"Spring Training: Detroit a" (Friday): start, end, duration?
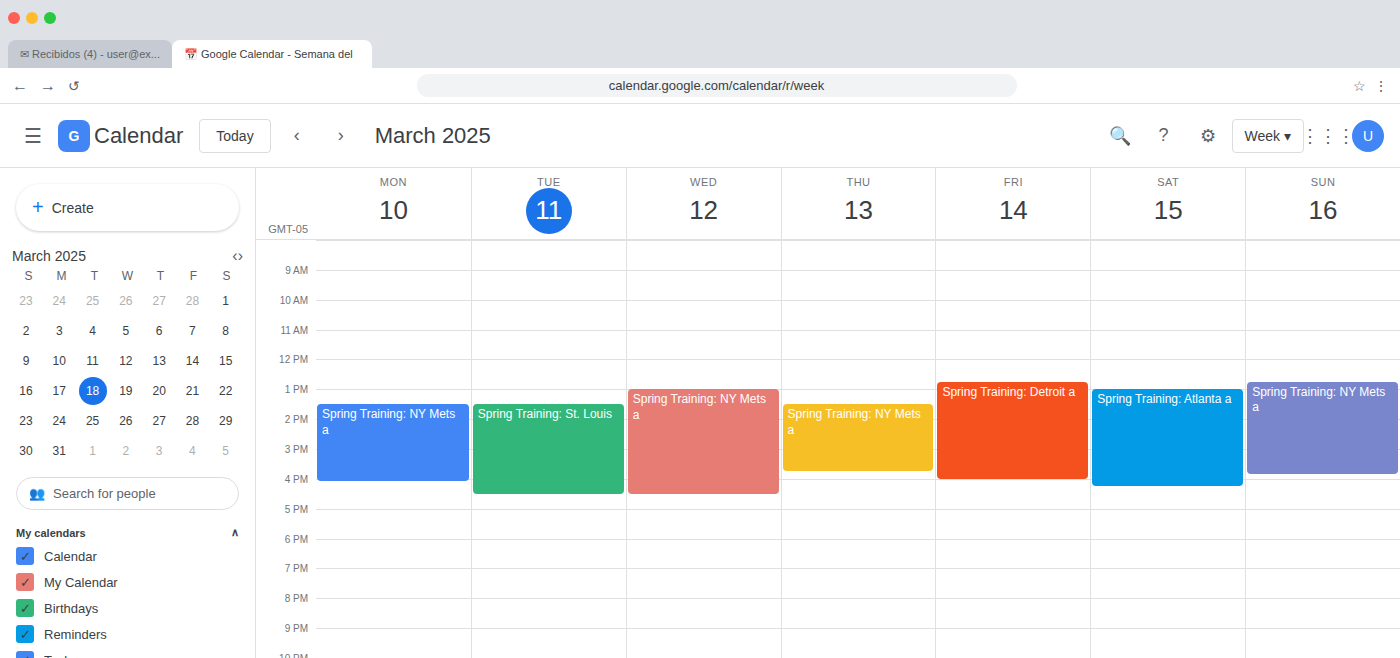
12:45 to 16:00, 3 hours 15 minutes